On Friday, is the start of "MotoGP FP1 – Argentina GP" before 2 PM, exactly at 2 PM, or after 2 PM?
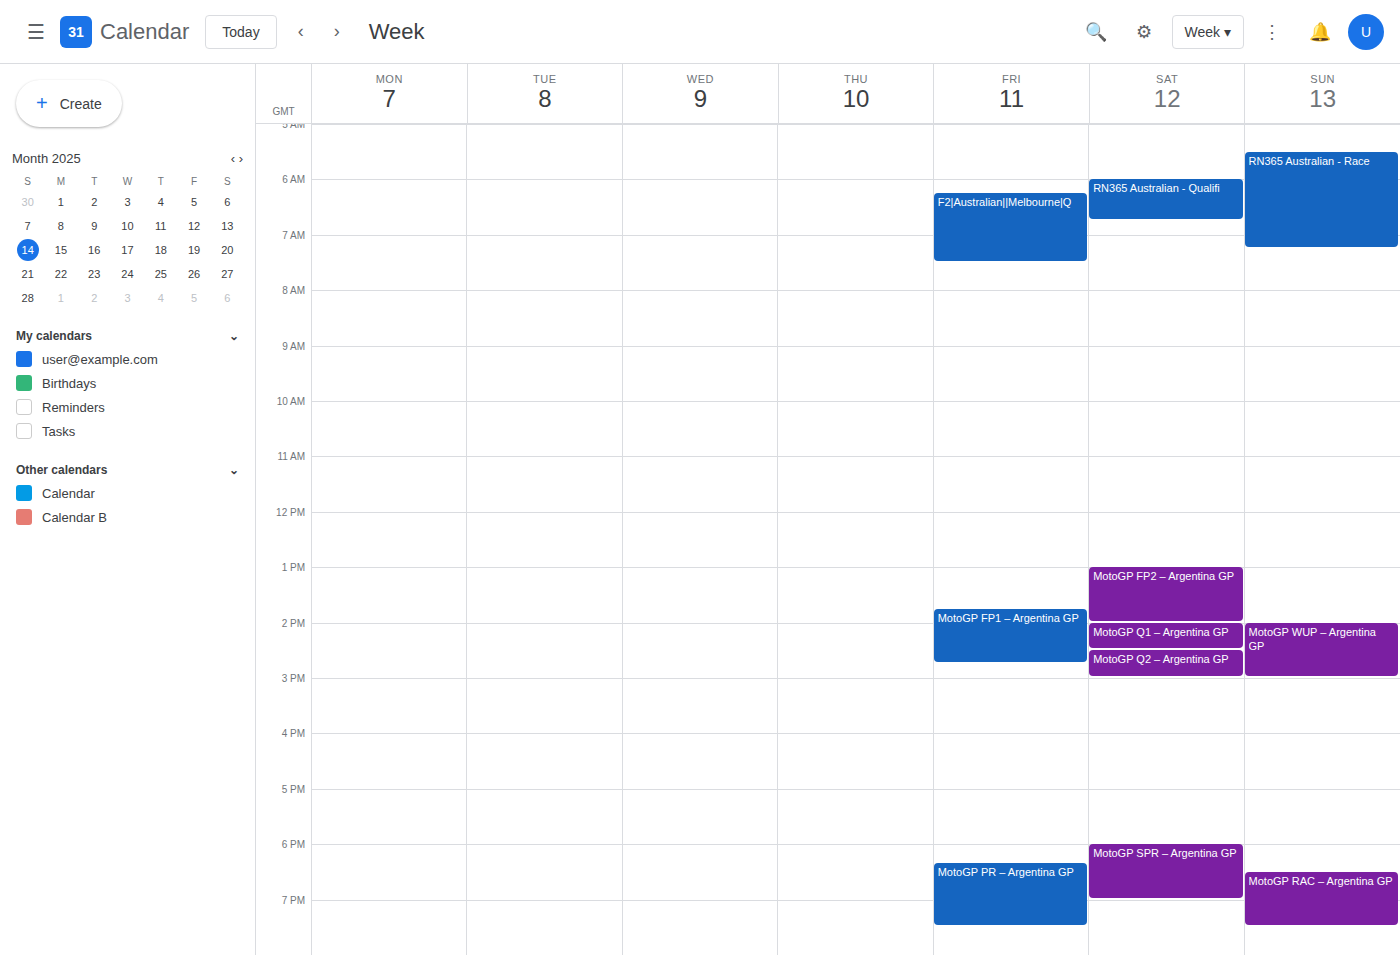
1:45 PM -- before 2 PM, 15 minutes above the 2 PM line.